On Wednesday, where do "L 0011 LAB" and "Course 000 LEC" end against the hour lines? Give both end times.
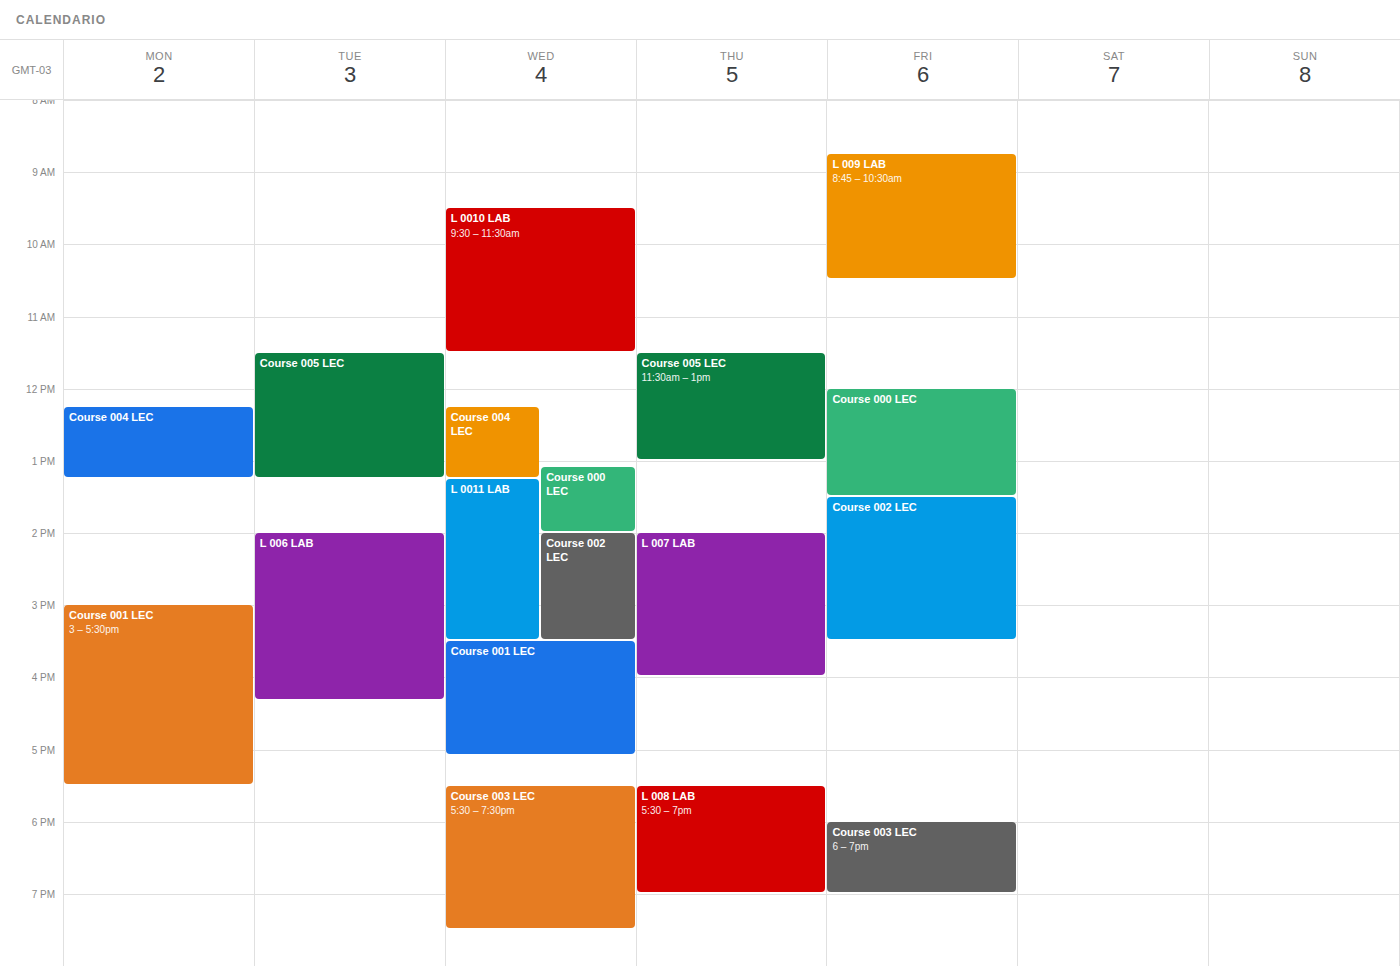
"L 0011 LAB": 3:30 PM, halfway between the 3 PM and 4 PM lines. "Course 000 LEC": 2:00 PM, exactly on the 2 PM line.